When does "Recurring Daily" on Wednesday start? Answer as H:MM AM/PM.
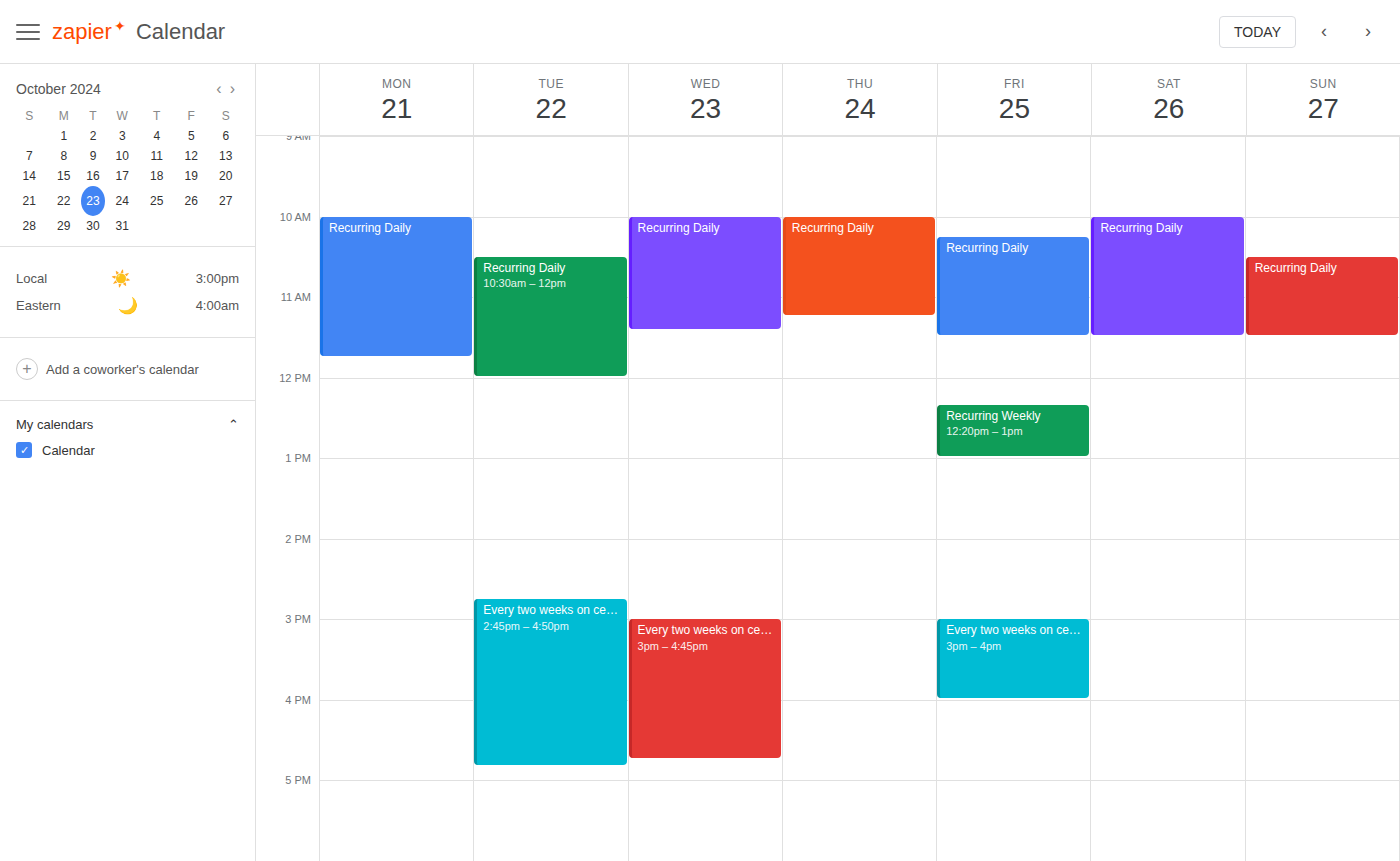
10:00 AM